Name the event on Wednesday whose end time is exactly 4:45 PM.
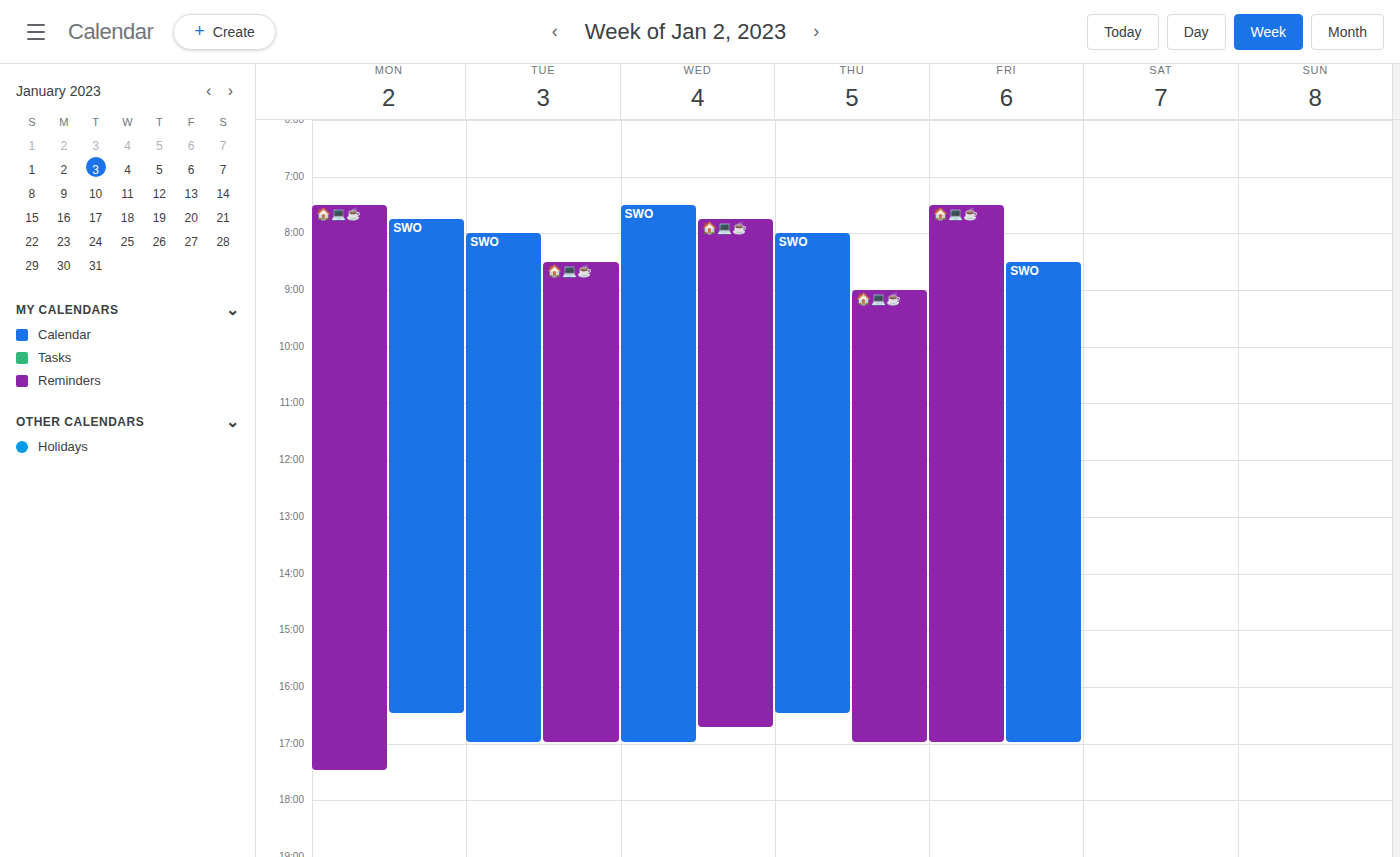
"🏠💻☕"